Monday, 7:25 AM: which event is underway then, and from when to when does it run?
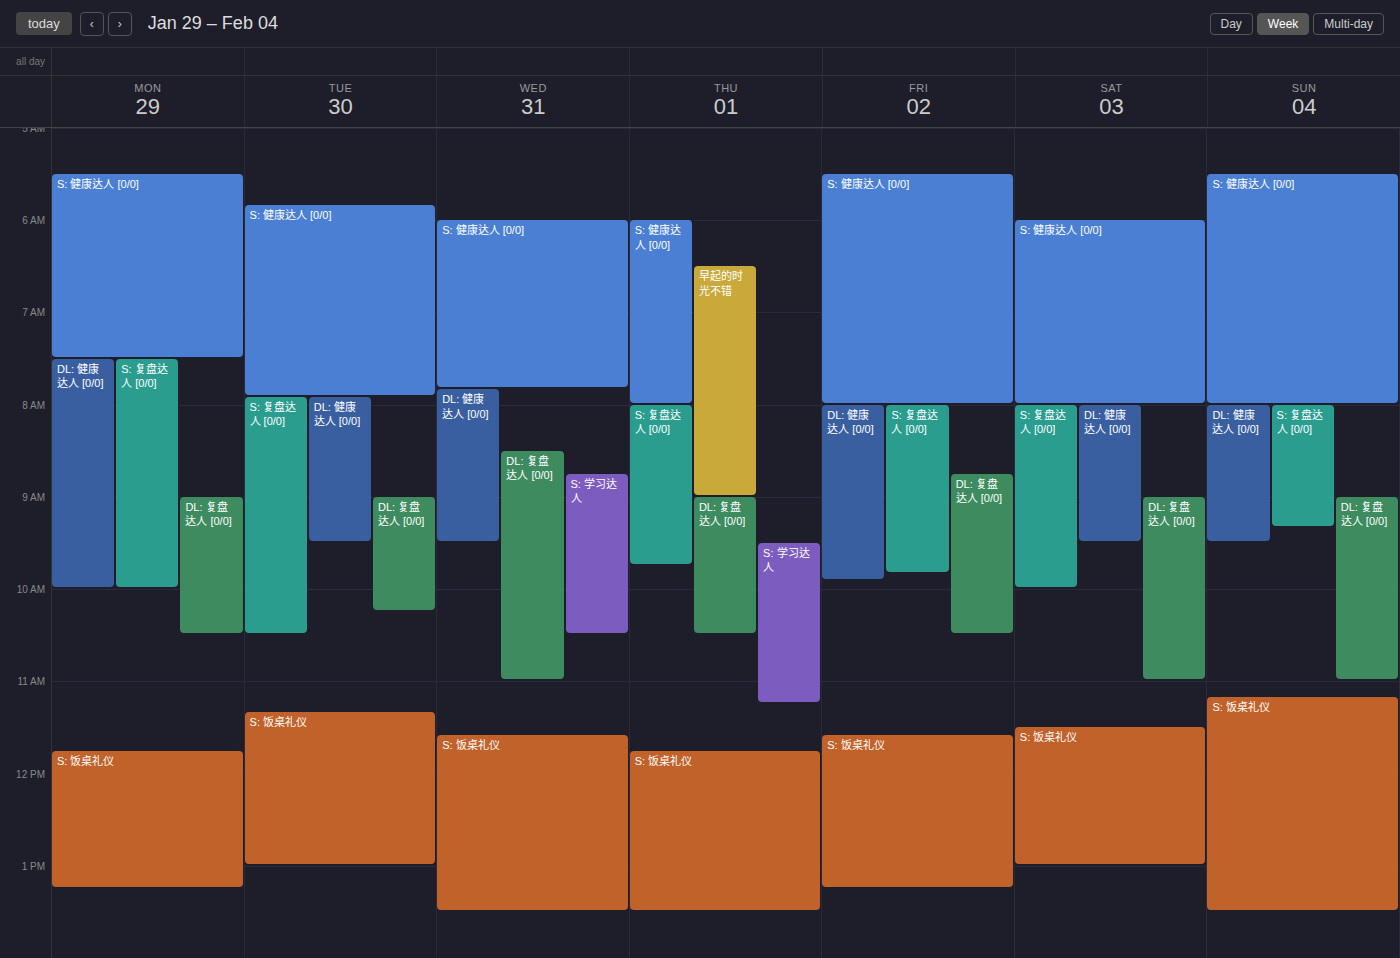
"S: 健康达人 [0/0]", 5:30 AM to 7:30 AM